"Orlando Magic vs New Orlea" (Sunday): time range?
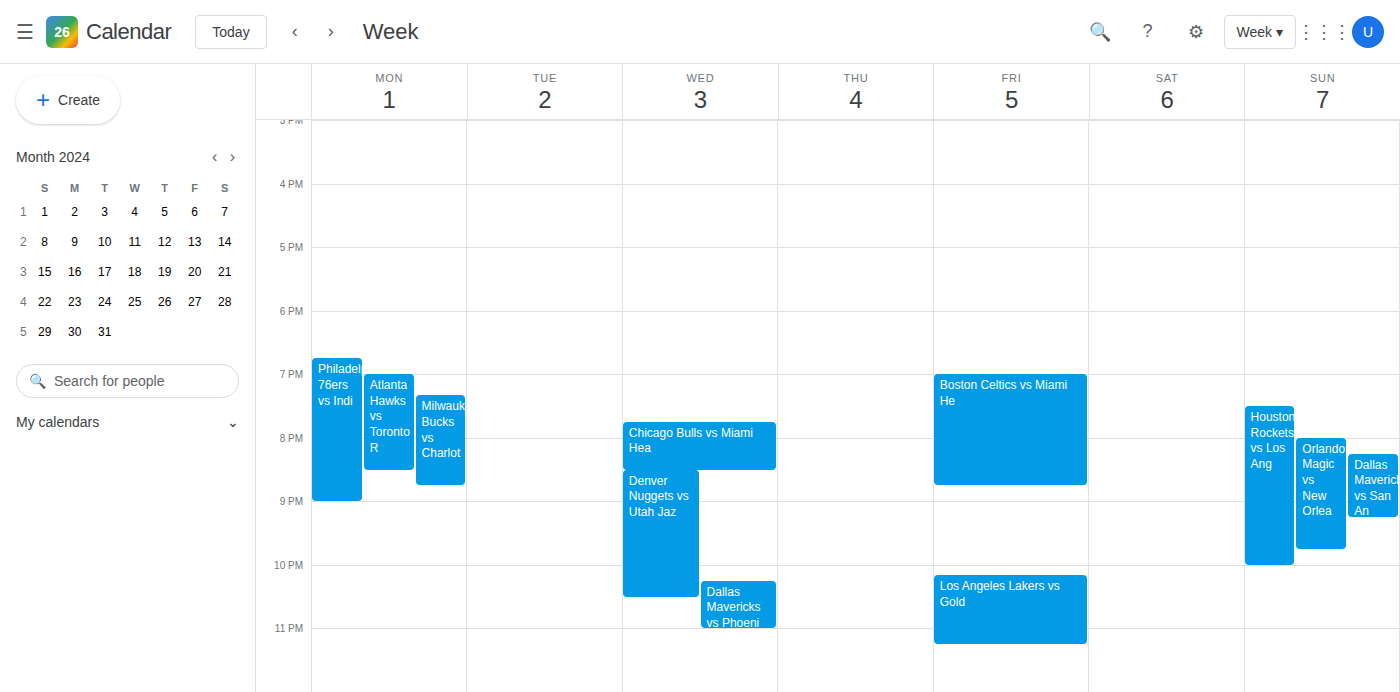
8:00 PM to 9:45 PM